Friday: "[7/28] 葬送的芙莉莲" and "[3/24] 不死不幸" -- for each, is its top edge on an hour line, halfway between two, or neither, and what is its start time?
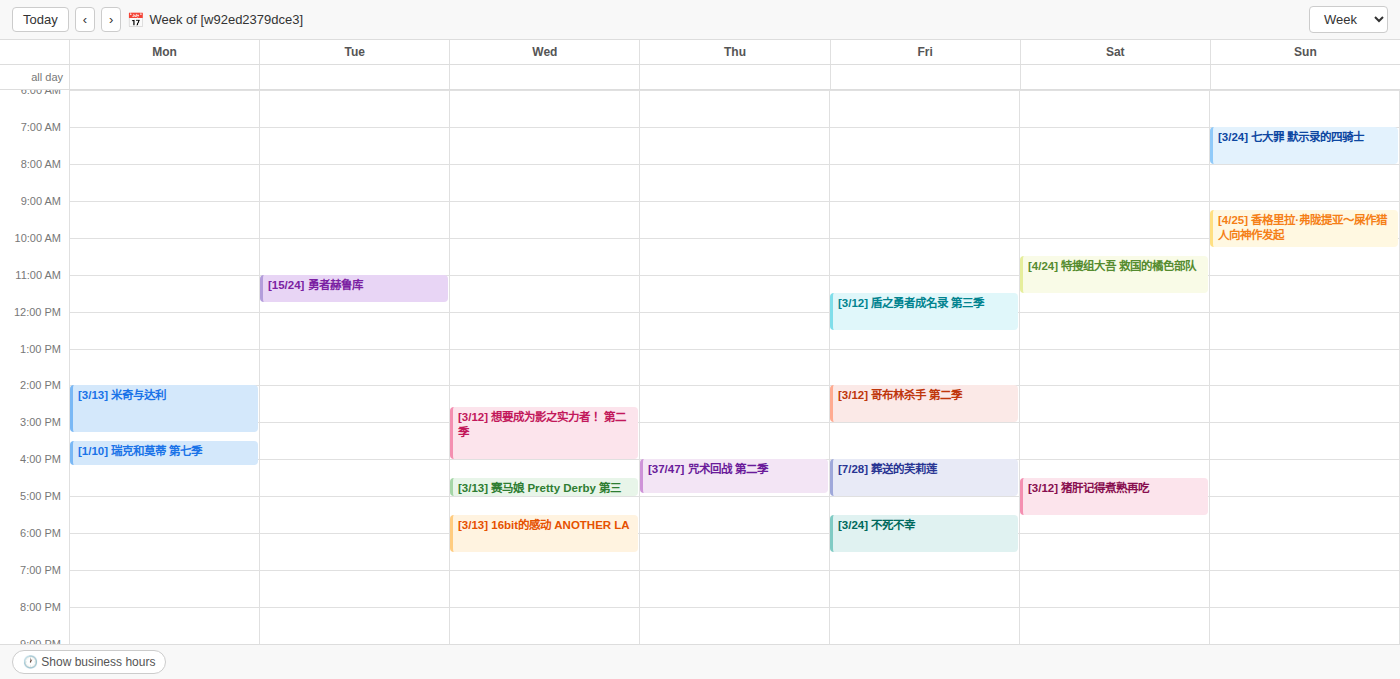
"[7/28] 葬送的芙莉莲": 4:00 PM, exactly on the 4 PM line. "[3/24] 不死不幸": 5:30 PM, halfway between the 5 PM and 6 PM lines.